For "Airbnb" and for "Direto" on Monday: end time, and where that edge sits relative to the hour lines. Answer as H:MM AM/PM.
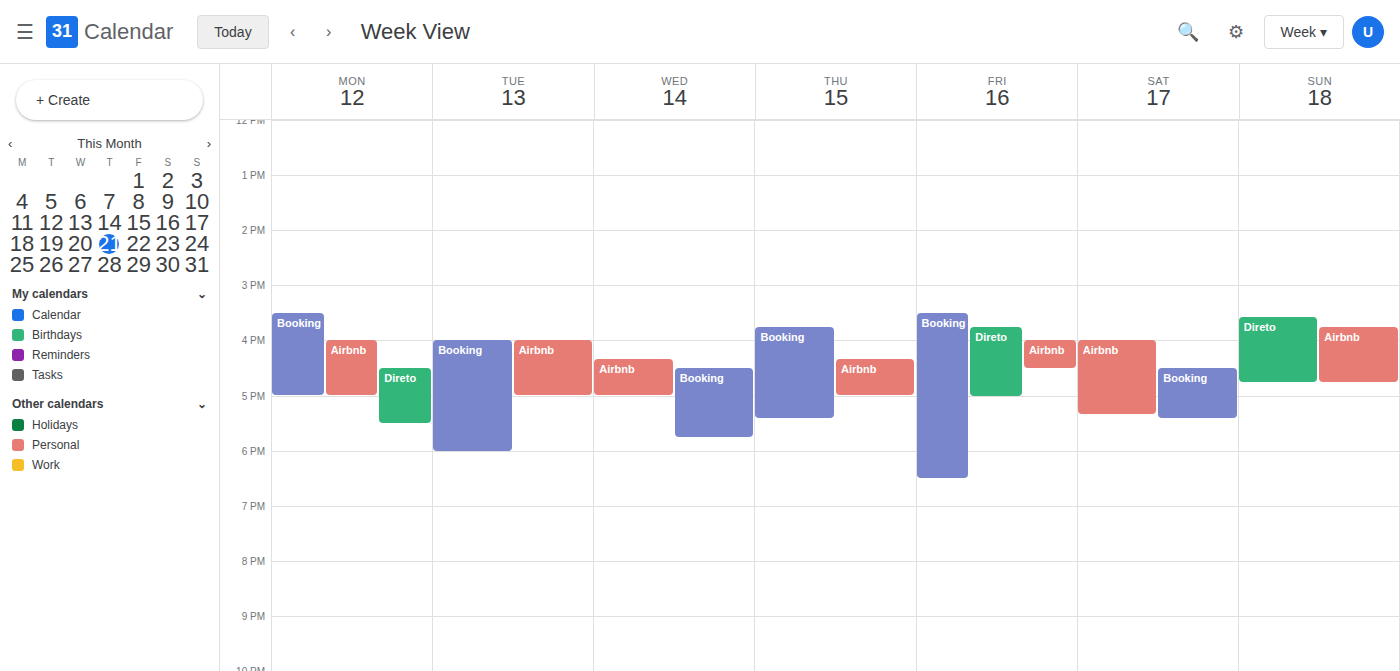
"Airbnb": 5:00 PM, exactly on the 5 PM line. "Direto": 5:30 PM, halfway between the 5 PM and 6 PM lines.